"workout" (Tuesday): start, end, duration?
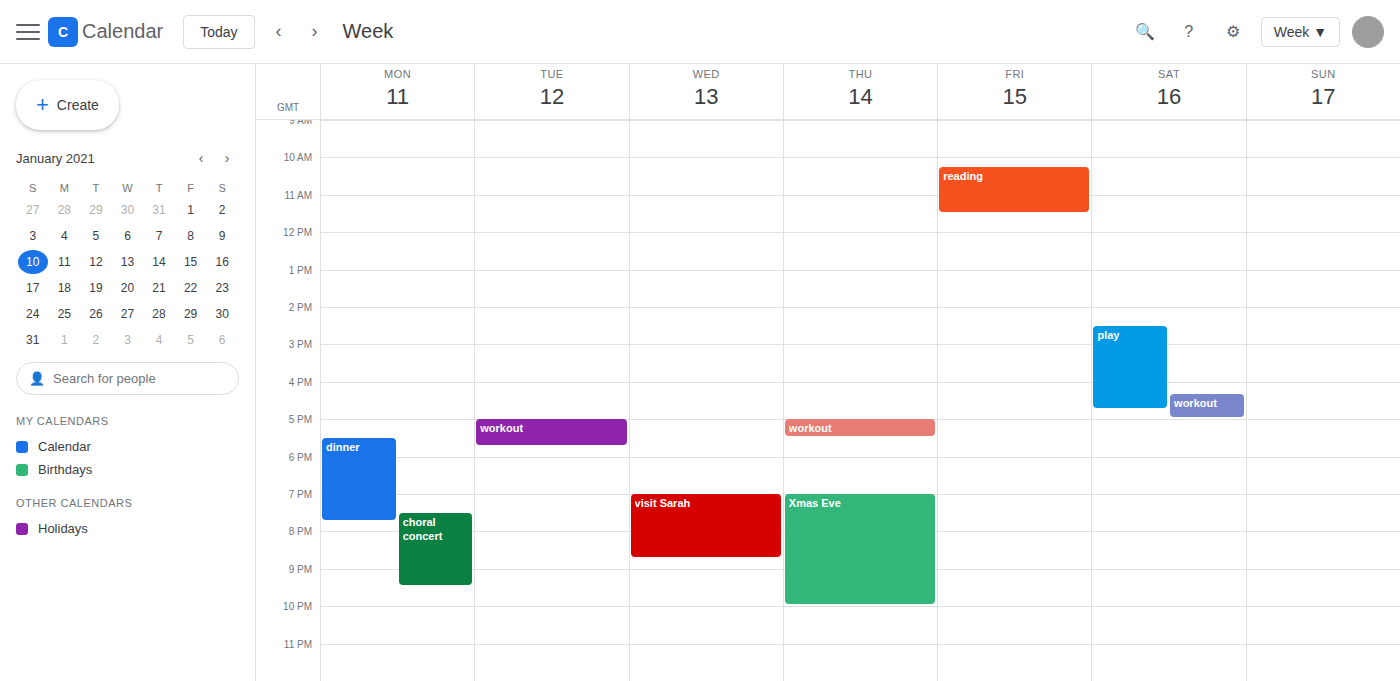
5:00 PM to 5:45 PM, 45 minutes